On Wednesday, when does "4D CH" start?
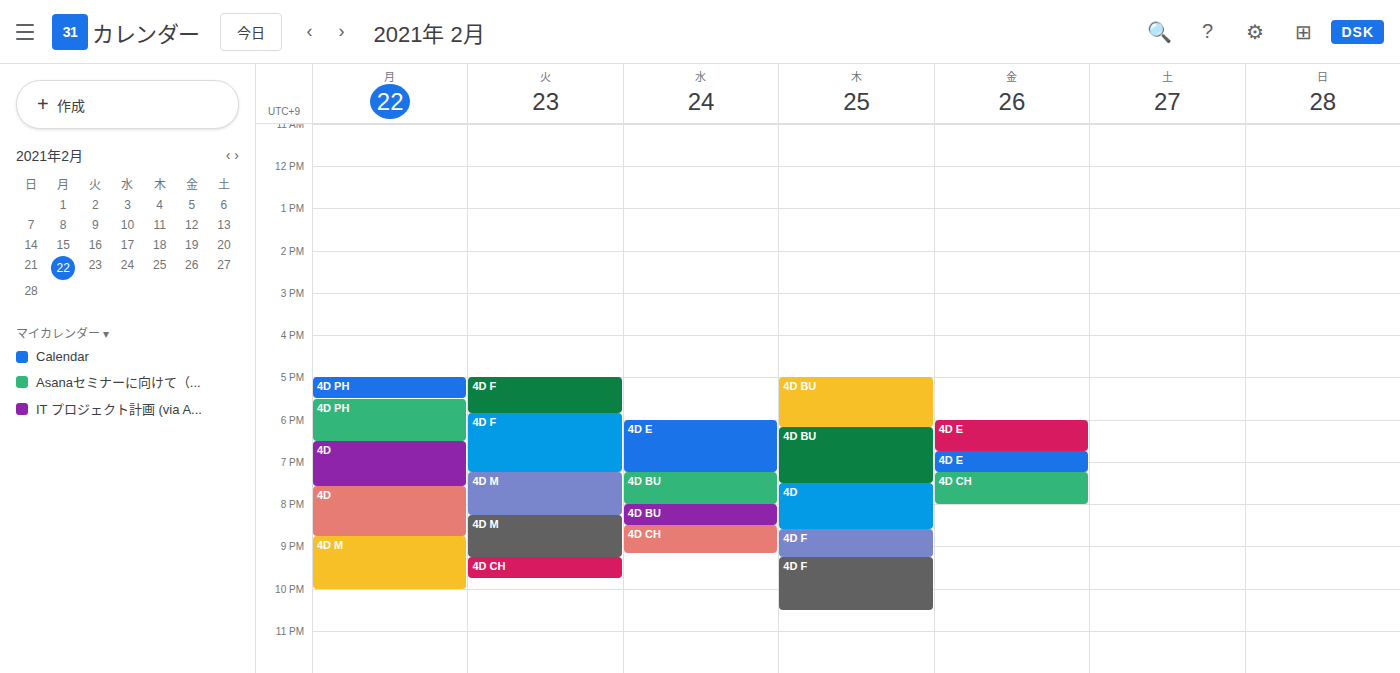
20:30